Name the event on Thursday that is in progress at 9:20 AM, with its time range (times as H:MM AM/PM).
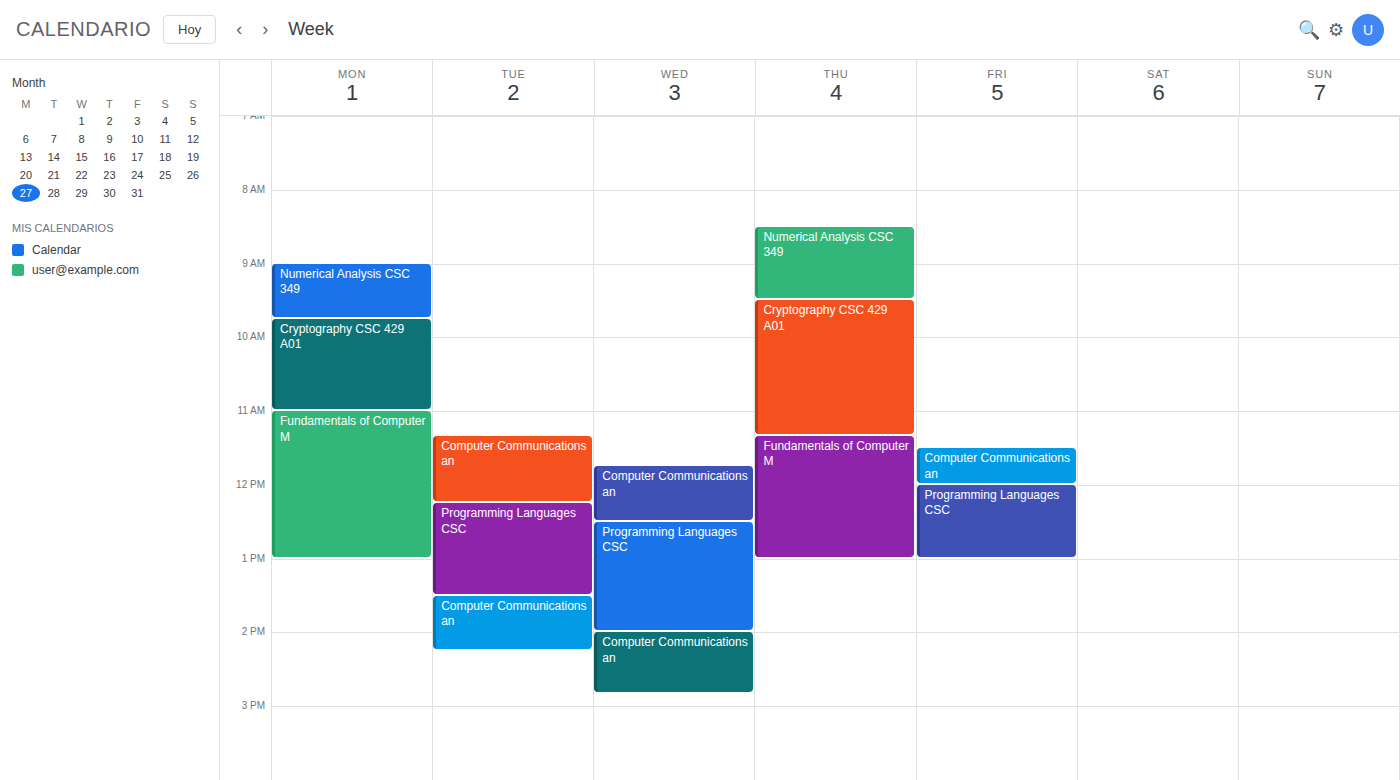
"Numerical Analysis CSC 349", 8:30 AM to 9:30 AM